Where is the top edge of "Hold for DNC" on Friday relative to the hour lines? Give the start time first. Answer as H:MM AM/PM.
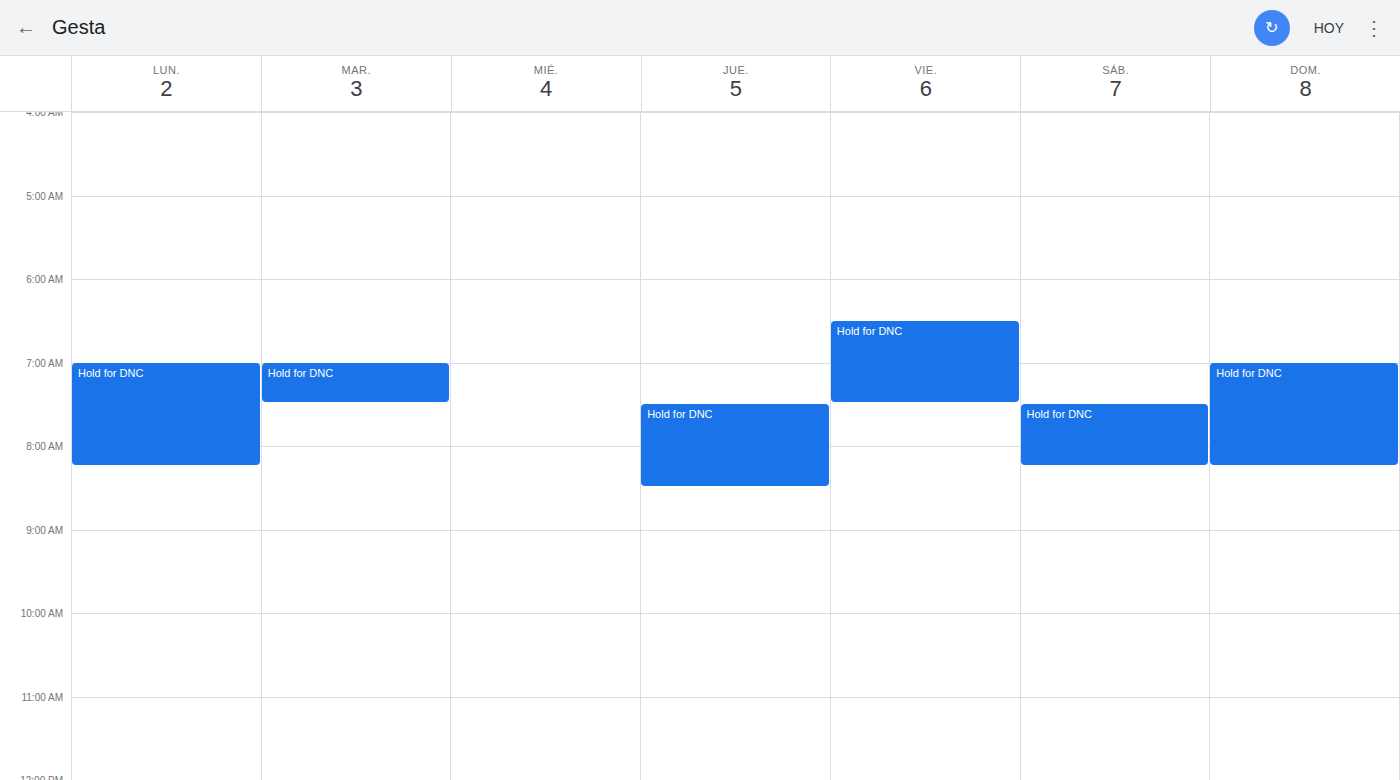
6:30 AM -- halfway between the 6 AM and 7 AM lines.